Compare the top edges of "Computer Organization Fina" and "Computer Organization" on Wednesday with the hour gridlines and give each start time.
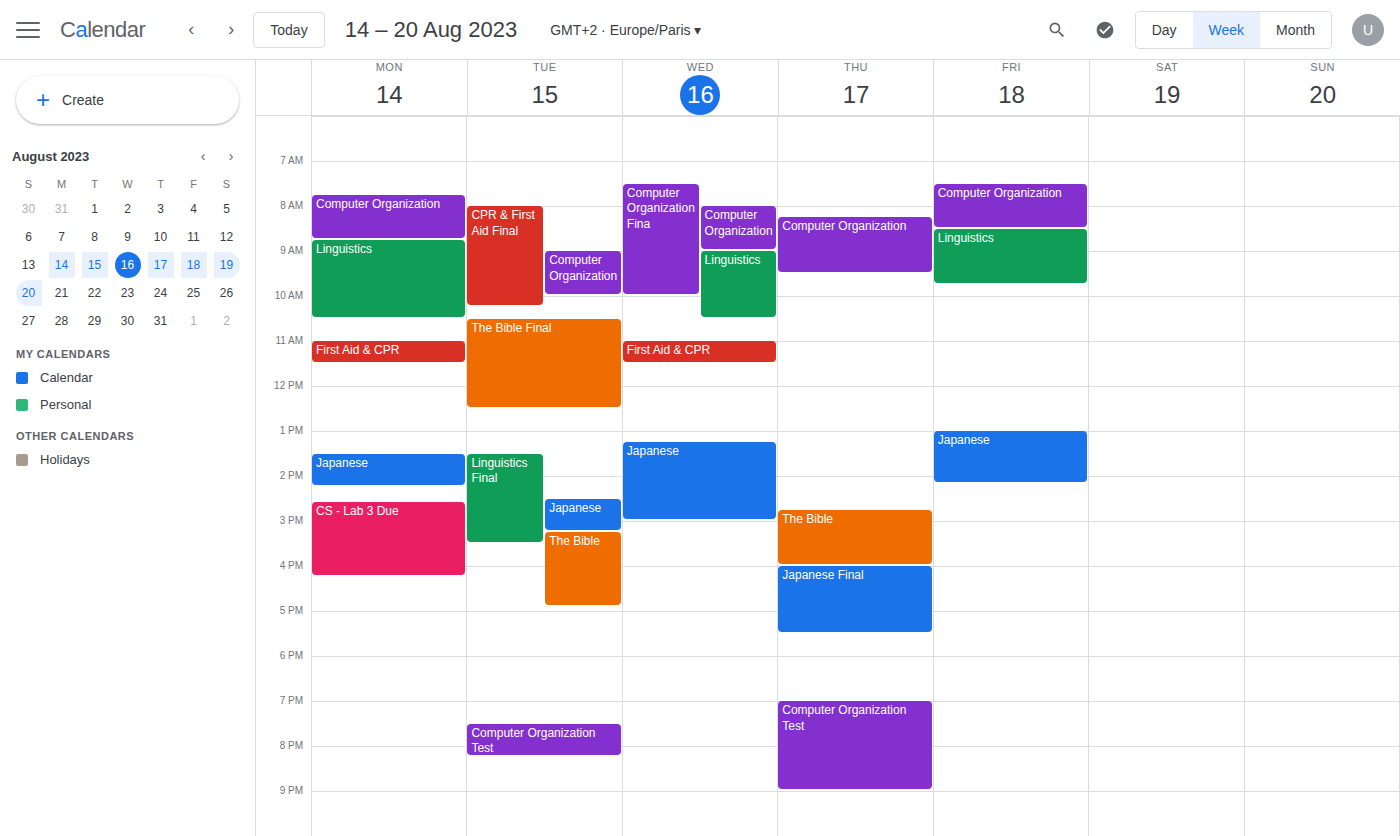
"Computer Organization Fina": 7:30 AM, halfway between the 7 AM and 8 AM lines. "Computer Organization": 8:00 AM, exactly on the 8 AM line.